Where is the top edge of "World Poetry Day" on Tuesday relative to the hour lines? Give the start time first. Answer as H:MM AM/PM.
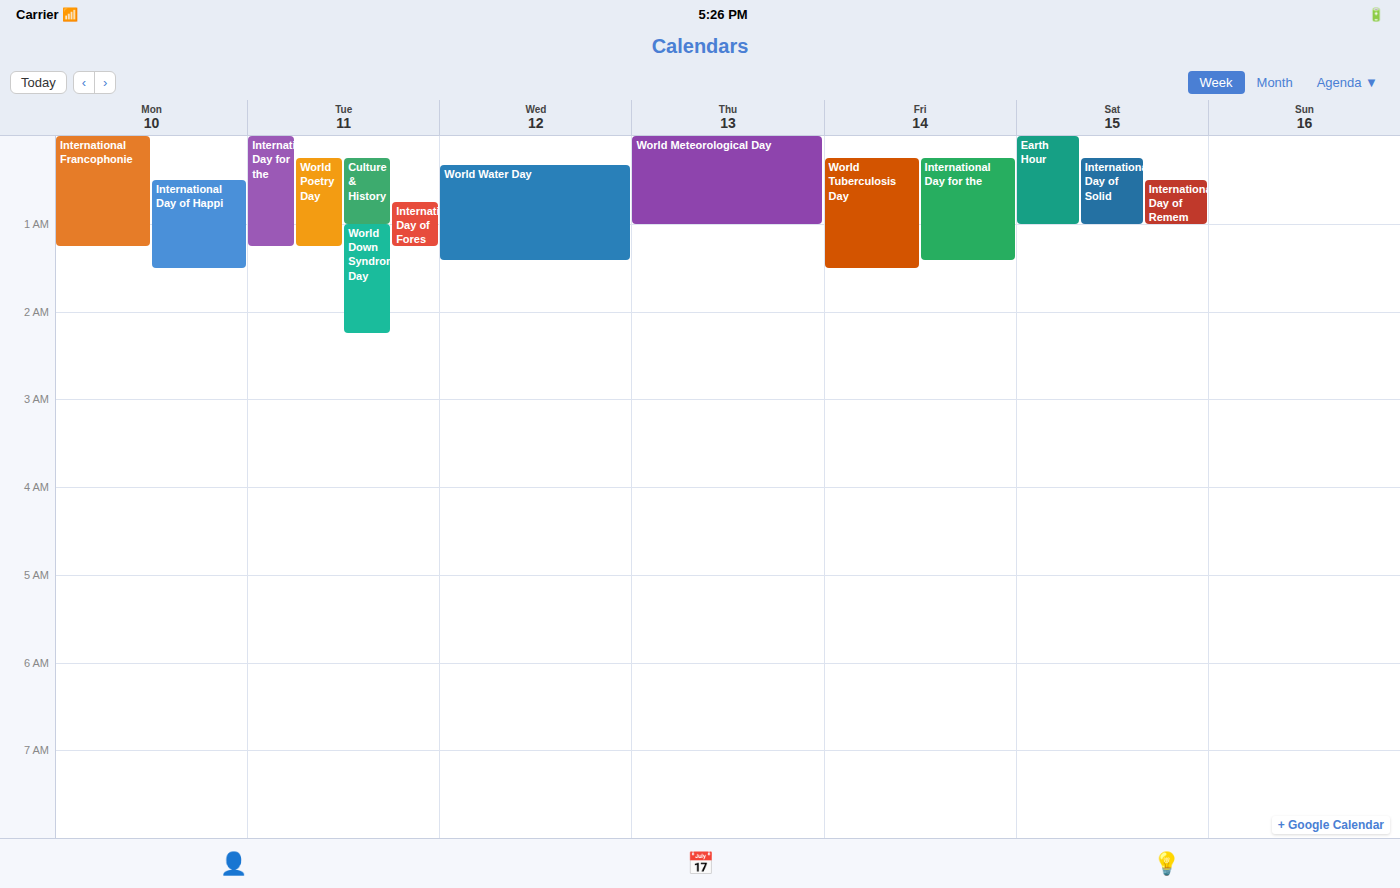
12:15 AM -- neither: a quarter of the way from the 12 AM line to the 1 AM line.